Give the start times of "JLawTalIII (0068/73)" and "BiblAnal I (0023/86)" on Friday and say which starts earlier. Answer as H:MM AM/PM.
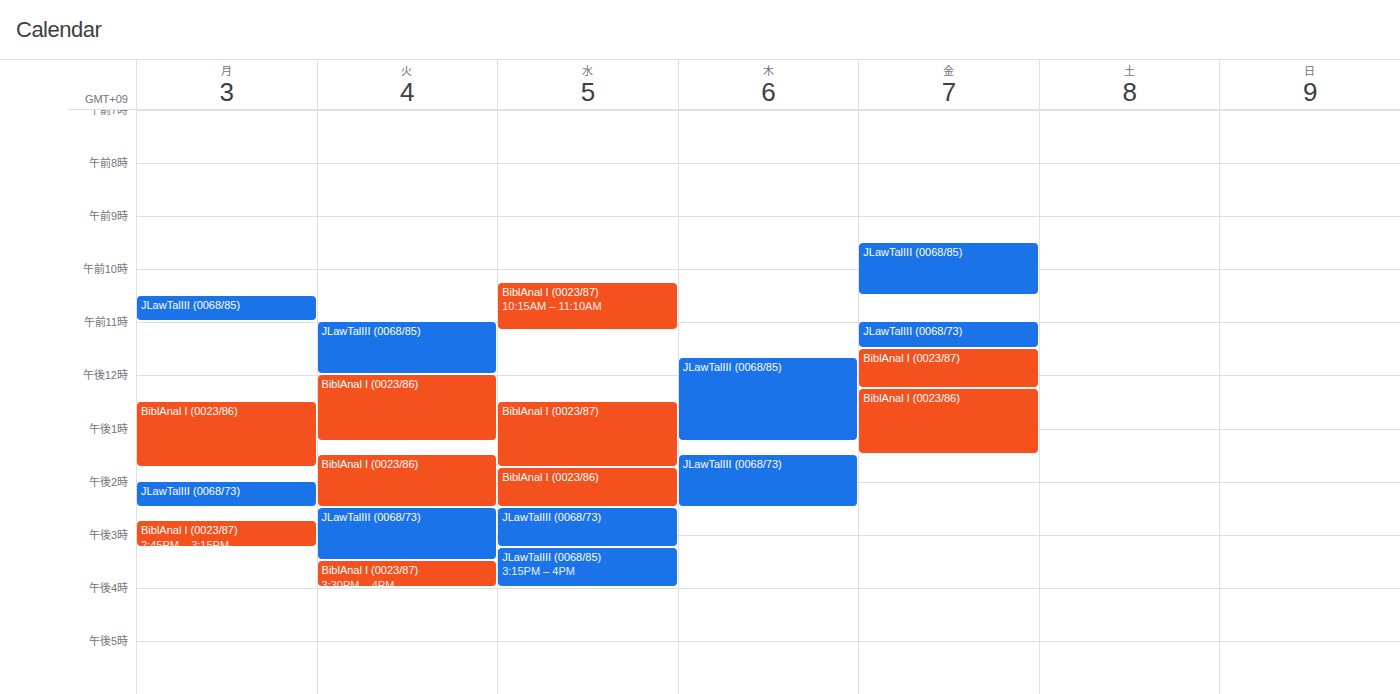
"JLawTalIII (0068/73)" 11:00 AM; "BiblAnal I (0023/86)" 12:15 PM.